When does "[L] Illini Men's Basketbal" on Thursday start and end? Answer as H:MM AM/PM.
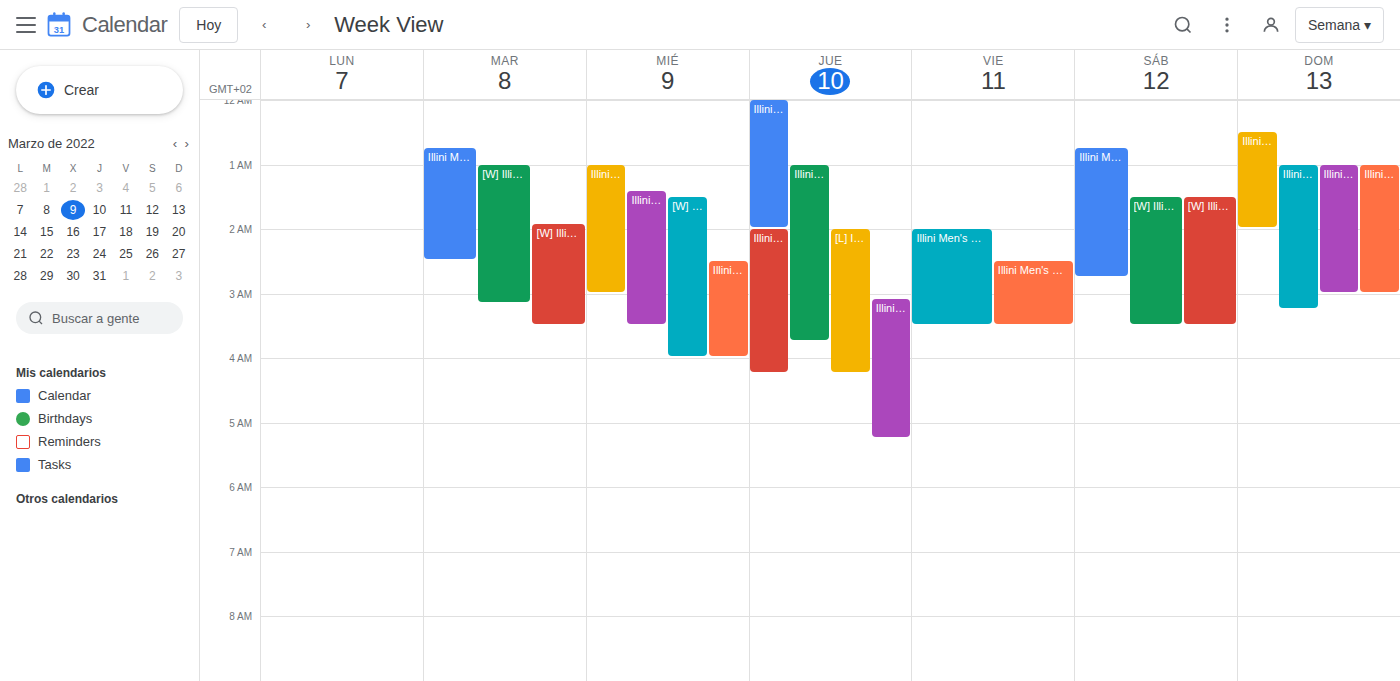
2:00 AM to 4:15 AM